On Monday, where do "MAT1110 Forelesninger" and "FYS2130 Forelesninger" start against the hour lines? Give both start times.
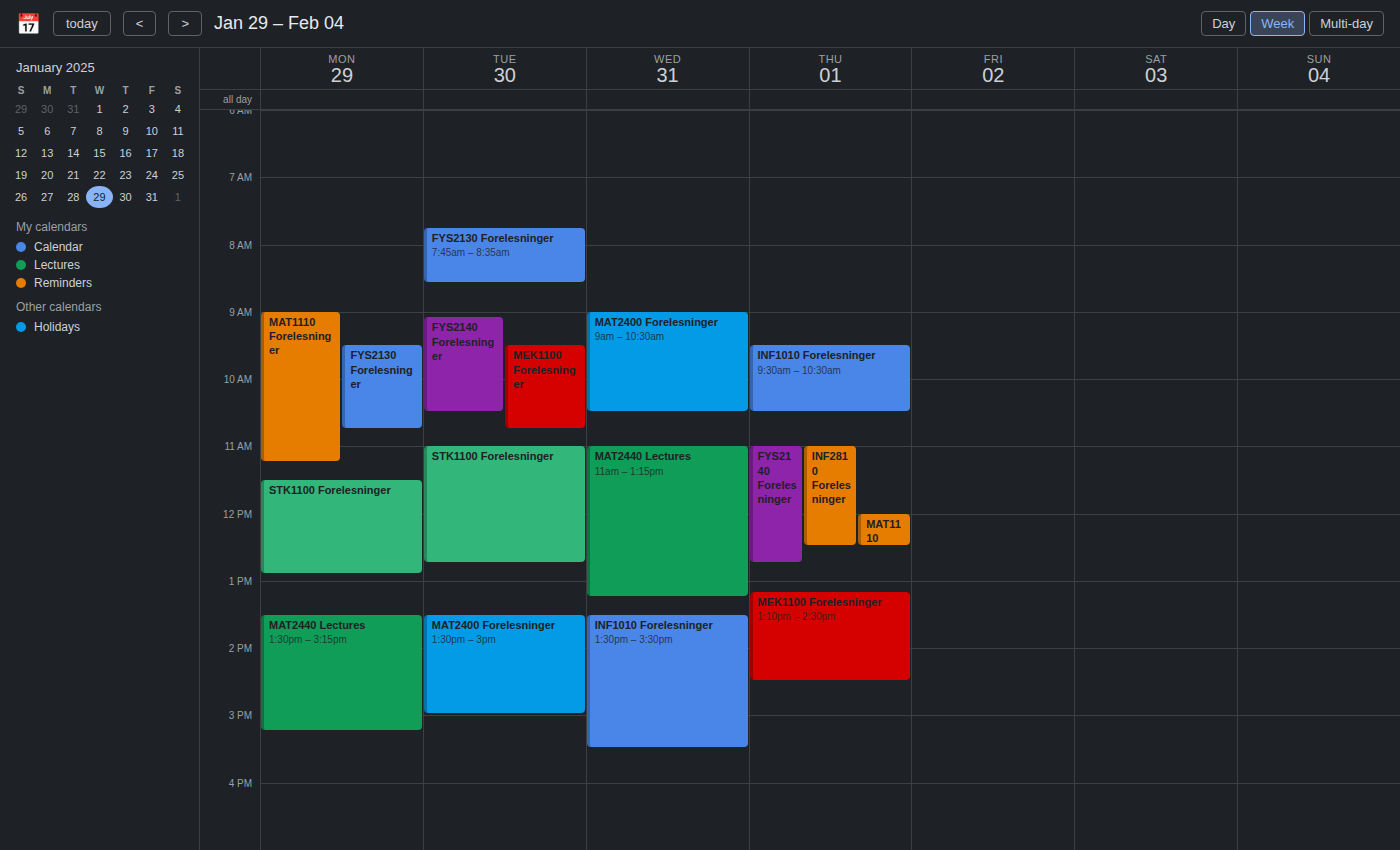
"MAT1110 Forelesninger": 9:00 AM, exactly on the 9 AM line. "FYS2130 Forelesninger": 9:30 AM, halfway between the 9 AM and 10 AM lines.